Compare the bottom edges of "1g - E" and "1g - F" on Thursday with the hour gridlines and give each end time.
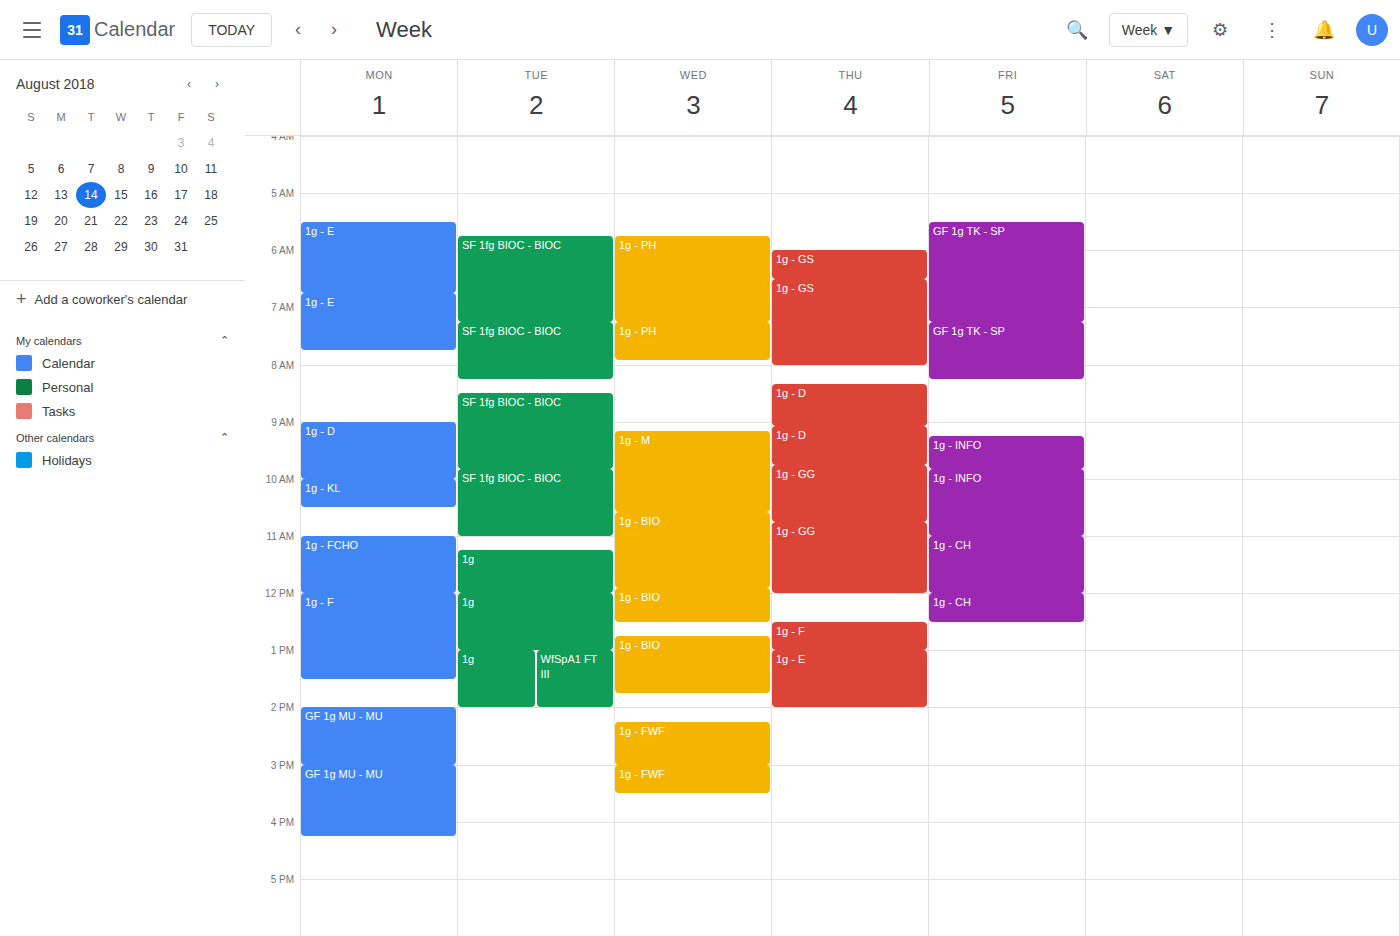
"1g - E": 2:00 PM, exactly on the 2 PM line. "1g - F": 1:00 PM, exactly on the 1 PM line.